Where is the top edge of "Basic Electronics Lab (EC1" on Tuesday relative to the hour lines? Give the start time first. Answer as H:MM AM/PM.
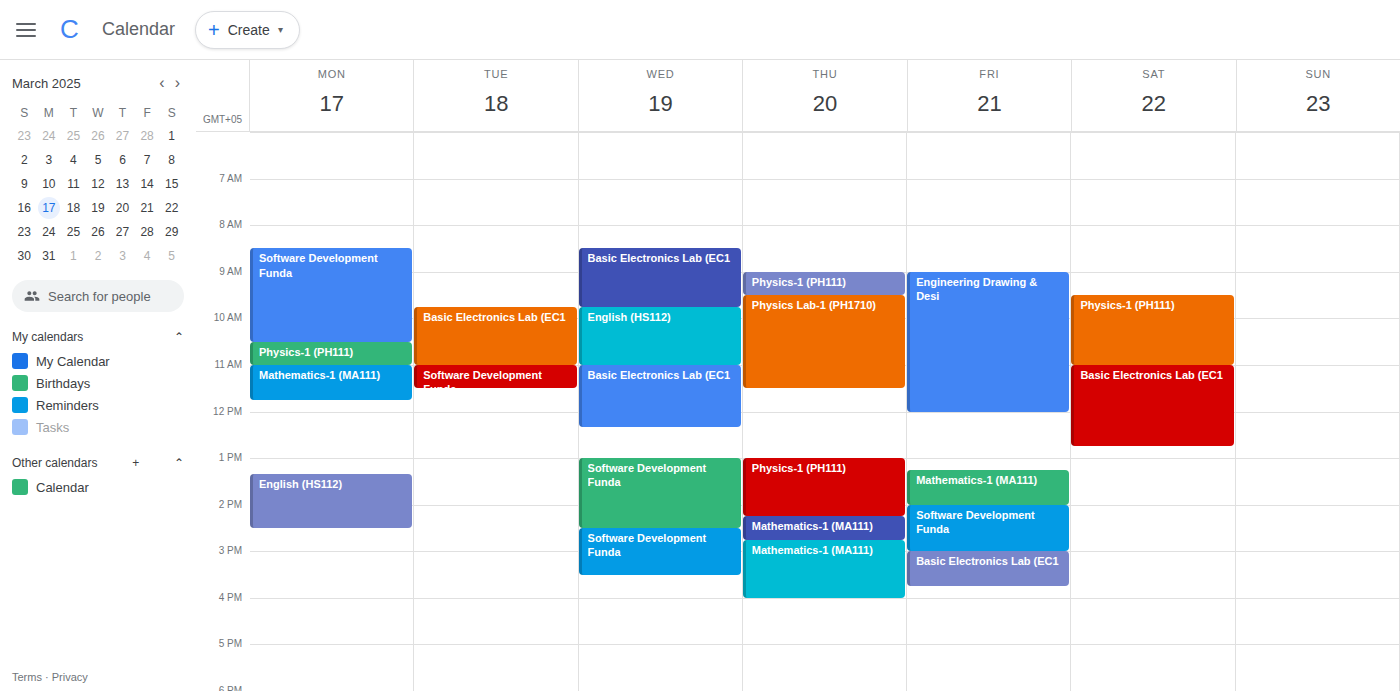
9:45 AM -- neither: three quarters of the way from the 9 AM line to the 10 AM line.